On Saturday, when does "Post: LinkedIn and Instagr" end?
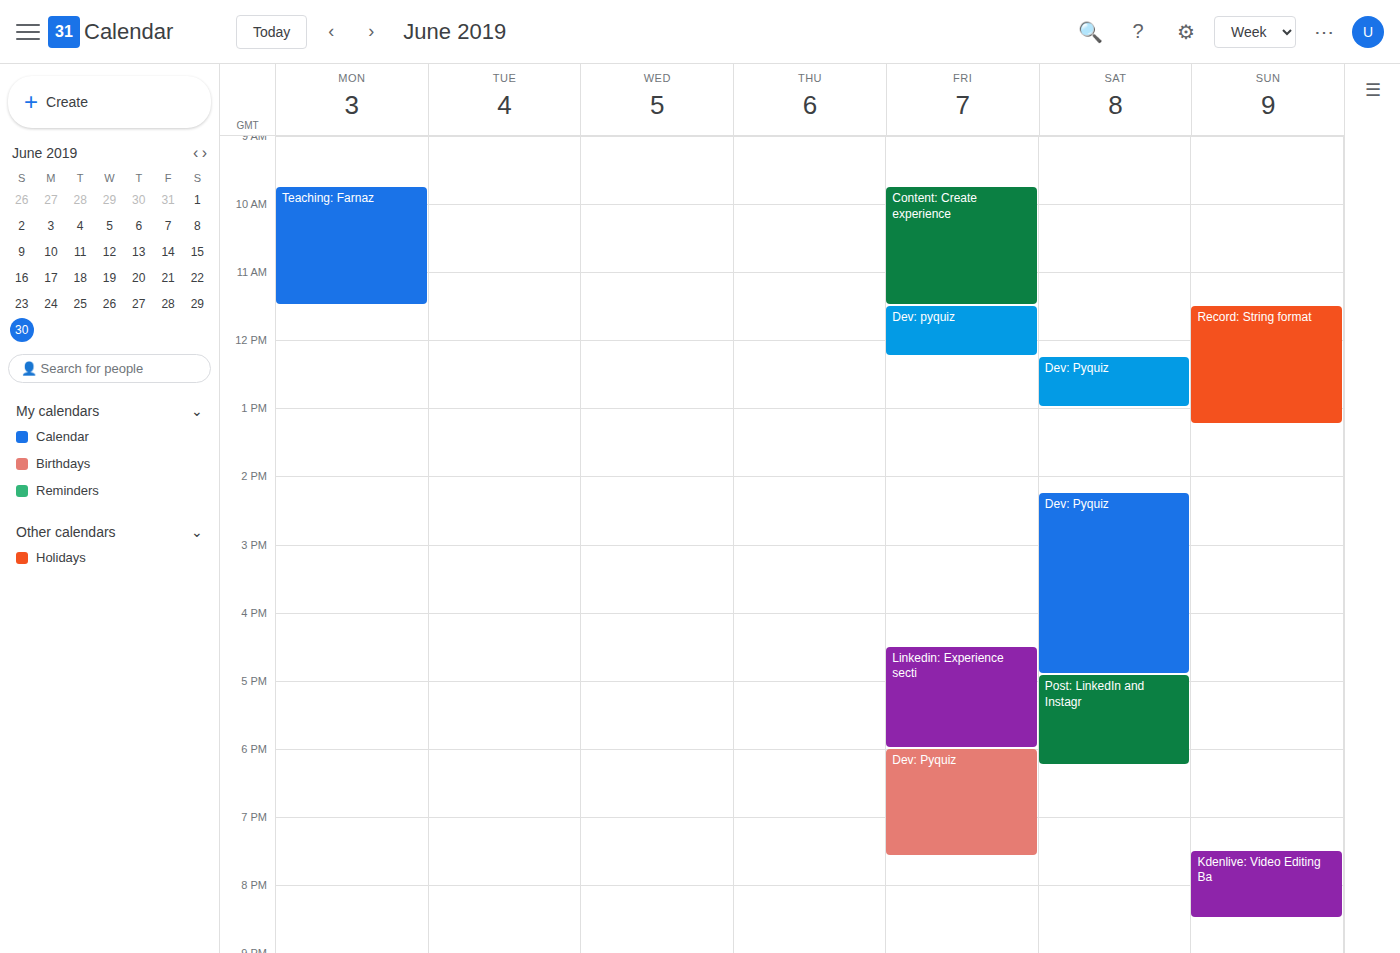
18:15